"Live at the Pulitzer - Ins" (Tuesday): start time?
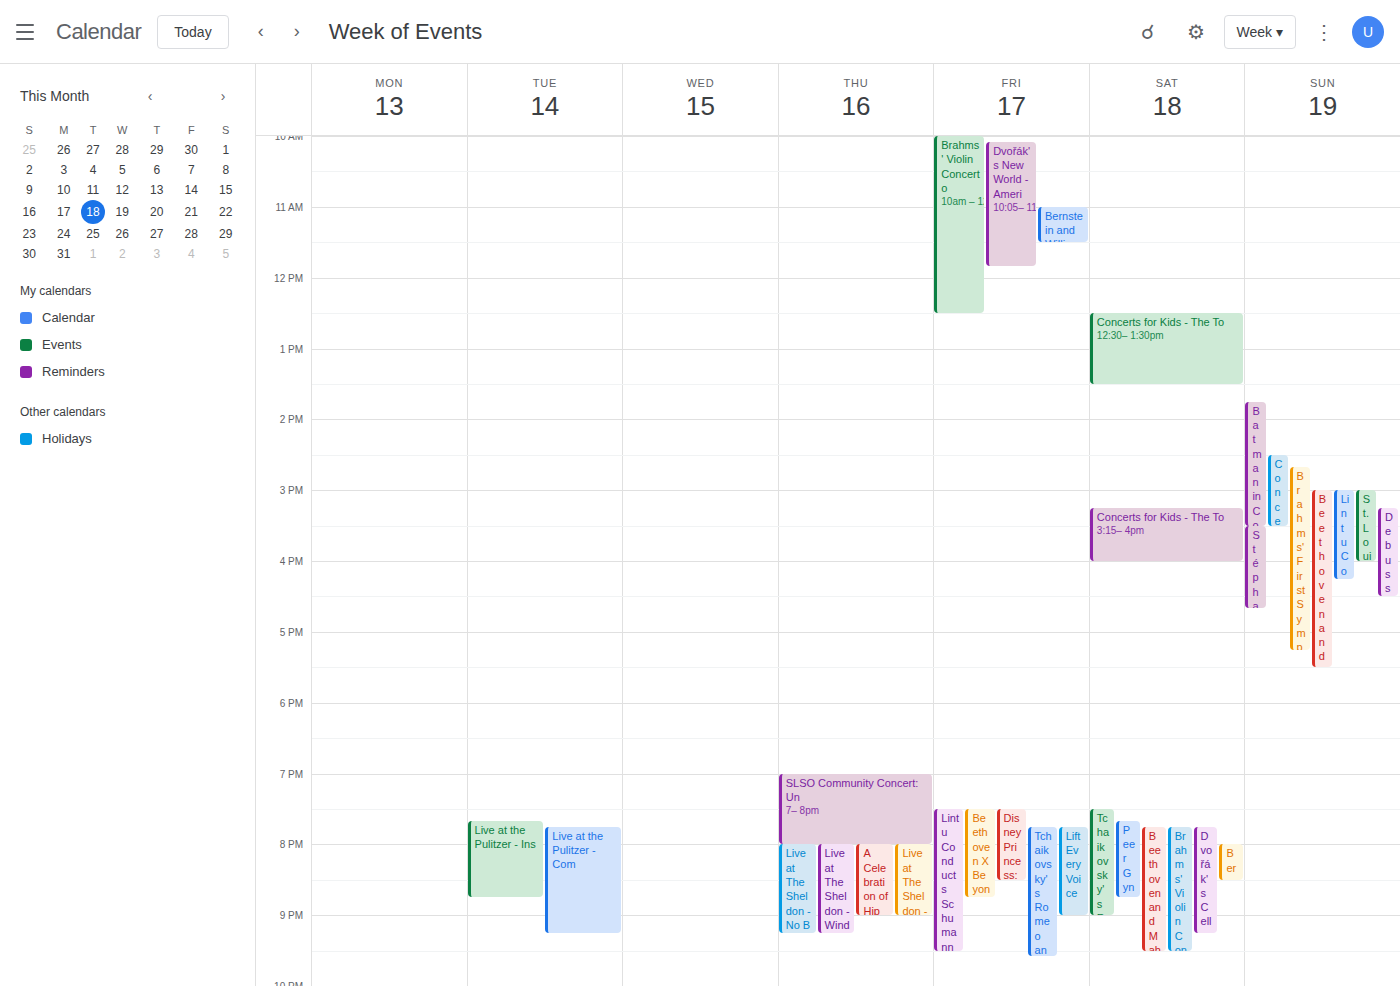
19:40